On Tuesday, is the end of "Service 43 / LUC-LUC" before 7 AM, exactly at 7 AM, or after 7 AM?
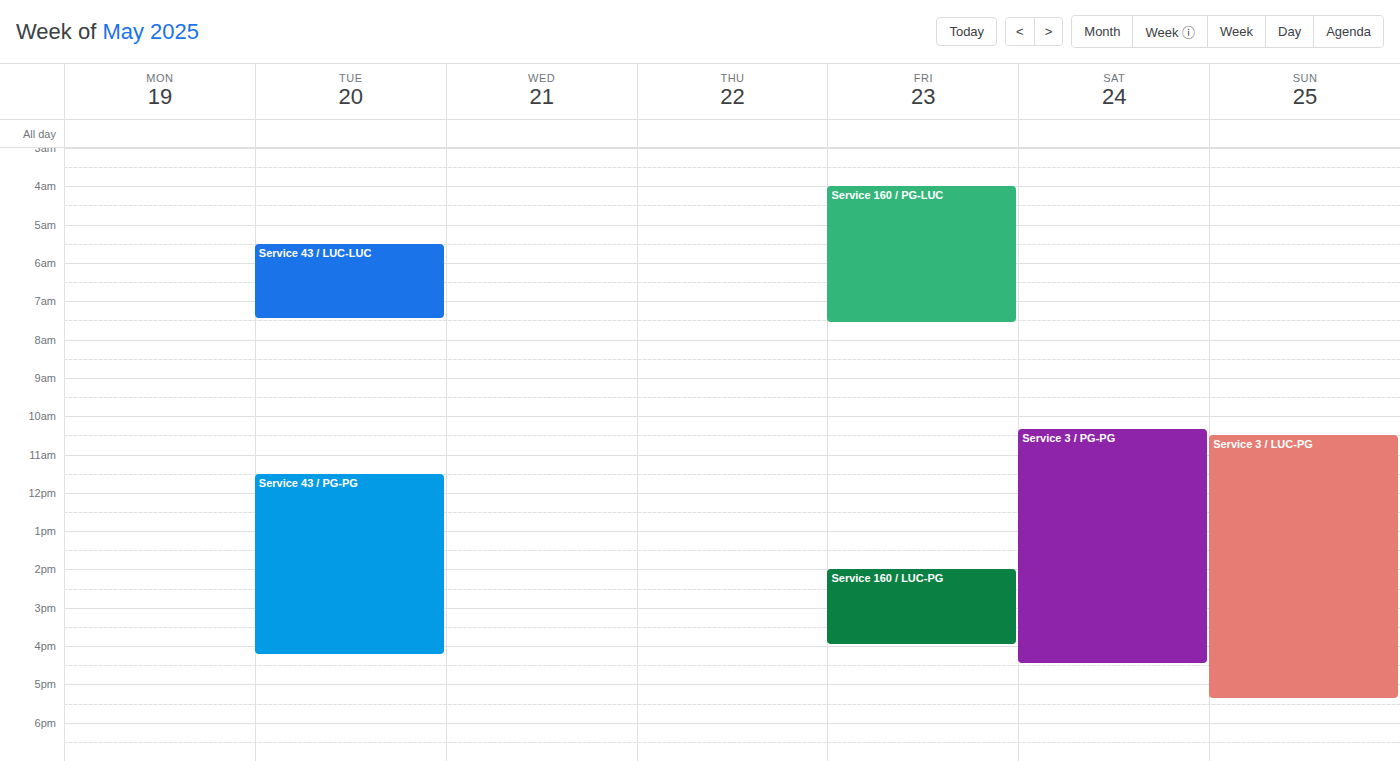
7:30 AM -- after 7 AM, 30 minutes below the 7 AM line.